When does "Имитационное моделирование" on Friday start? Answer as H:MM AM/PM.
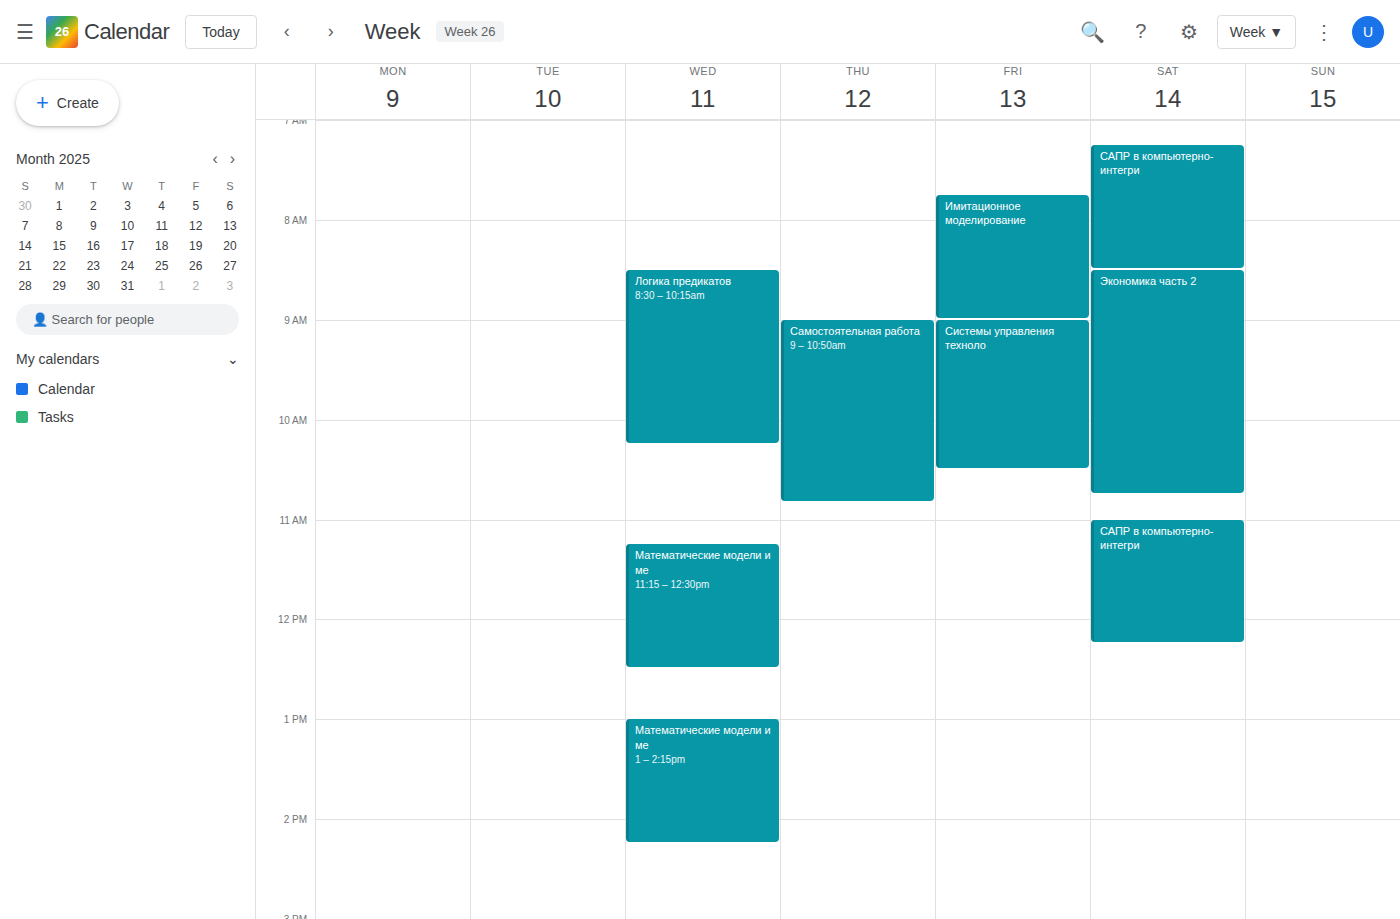
7:45 AM